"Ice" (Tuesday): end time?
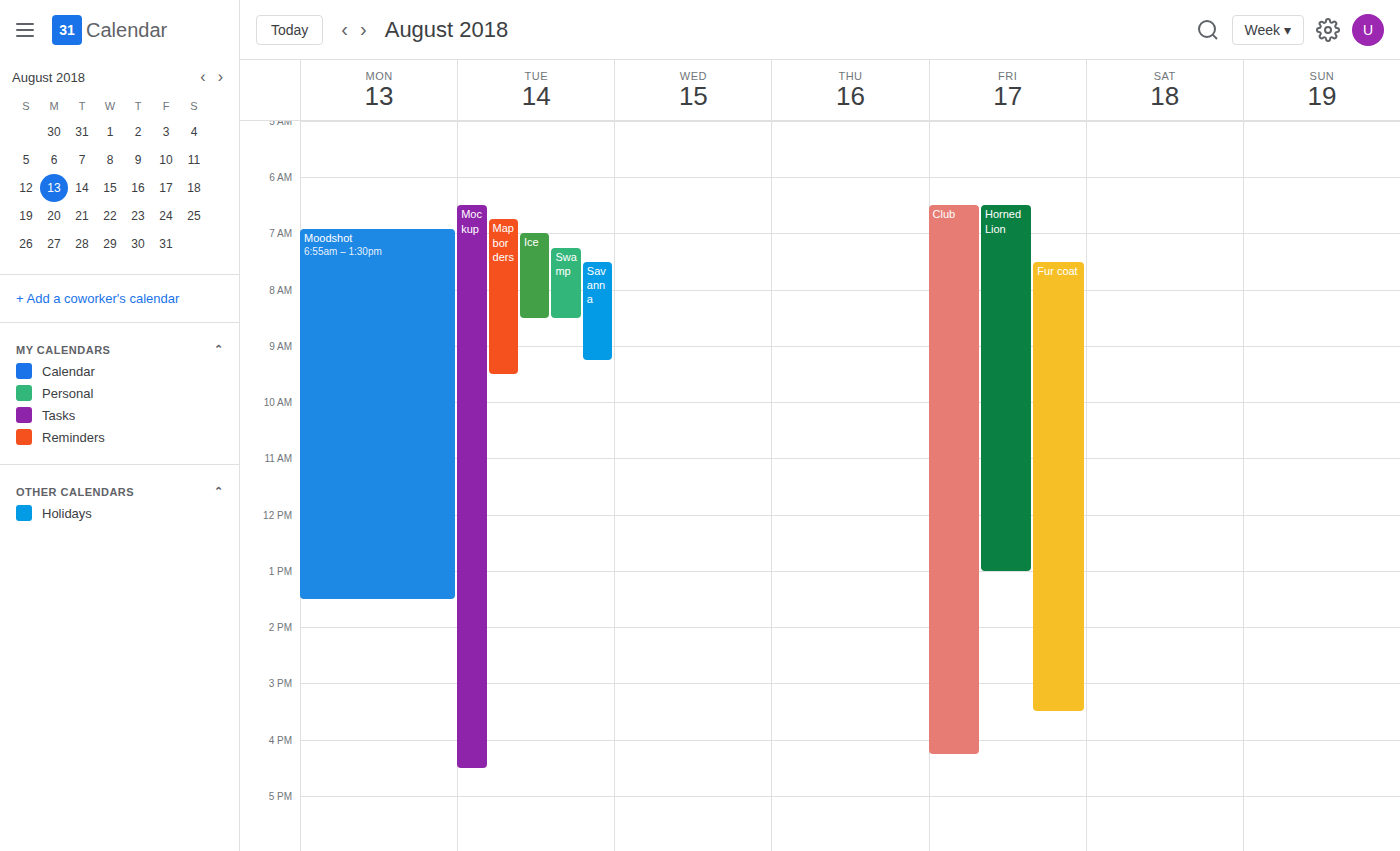
8:30 AM